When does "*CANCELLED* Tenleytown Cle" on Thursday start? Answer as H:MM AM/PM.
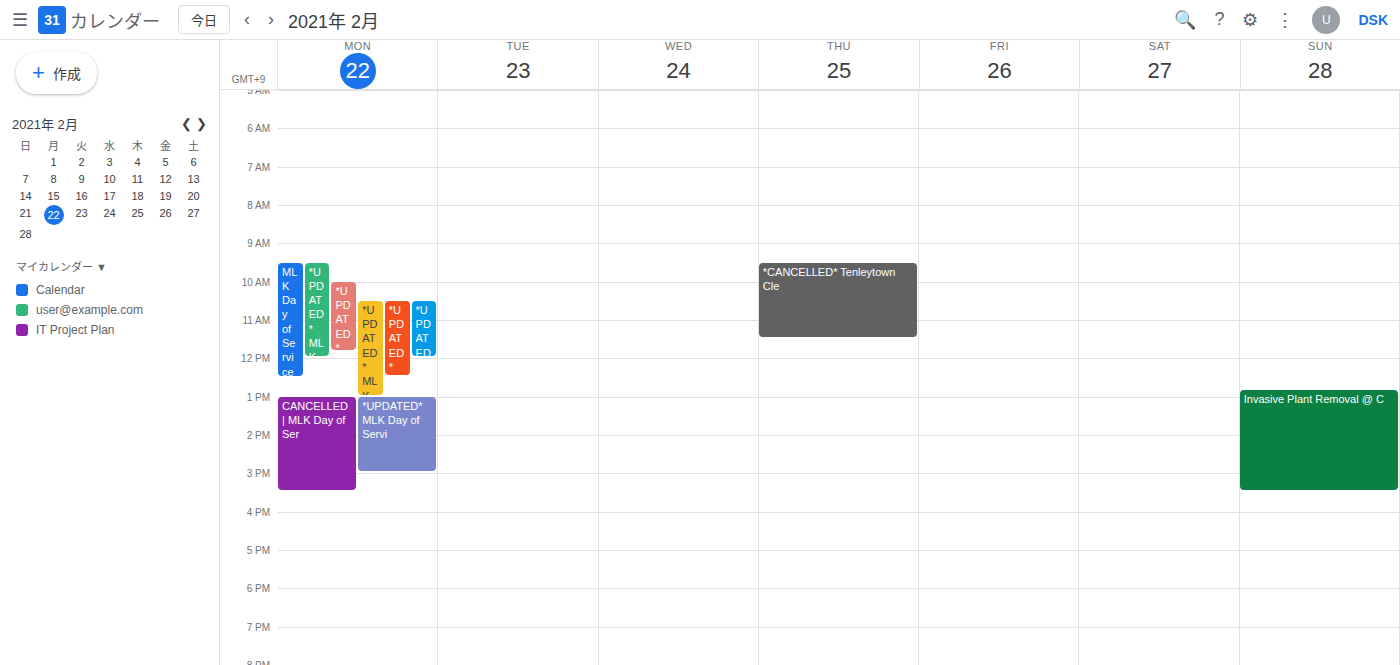
9:30 AM